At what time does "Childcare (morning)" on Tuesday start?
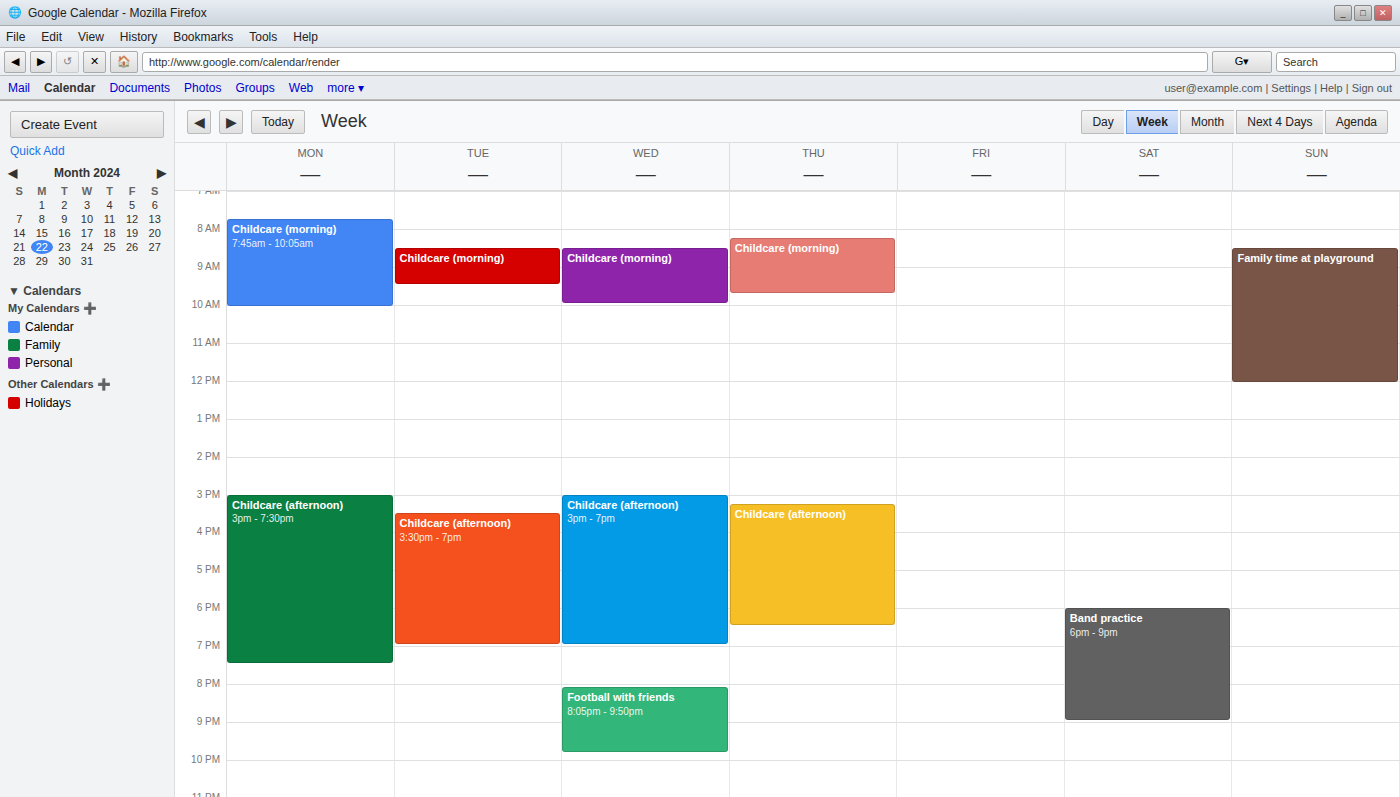
08:30